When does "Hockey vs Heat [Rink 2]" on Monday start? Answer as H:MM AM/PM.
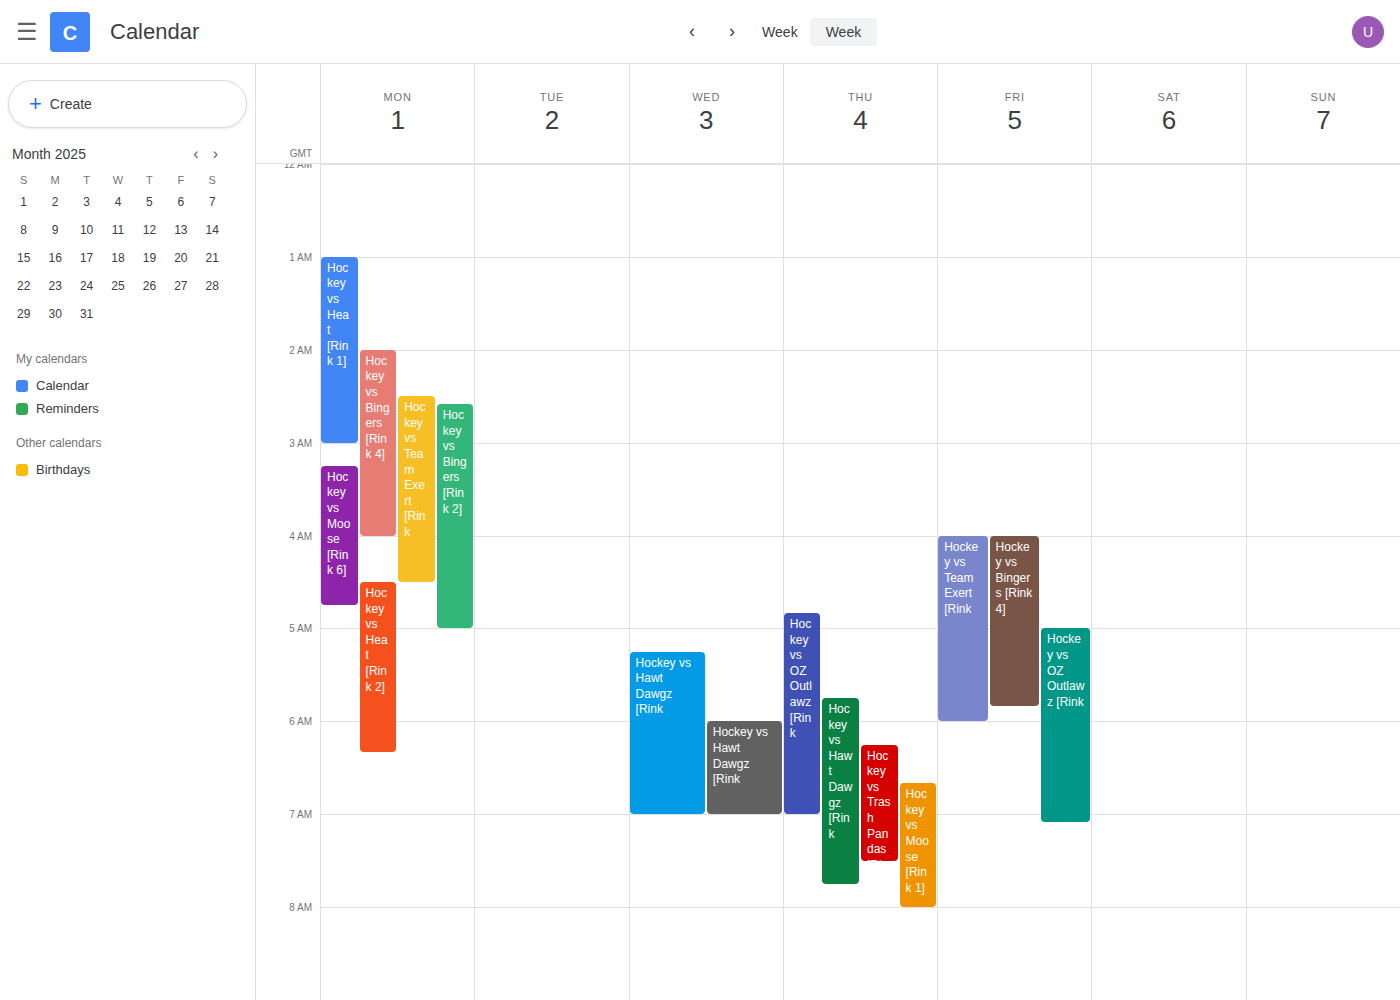
4:30 AM